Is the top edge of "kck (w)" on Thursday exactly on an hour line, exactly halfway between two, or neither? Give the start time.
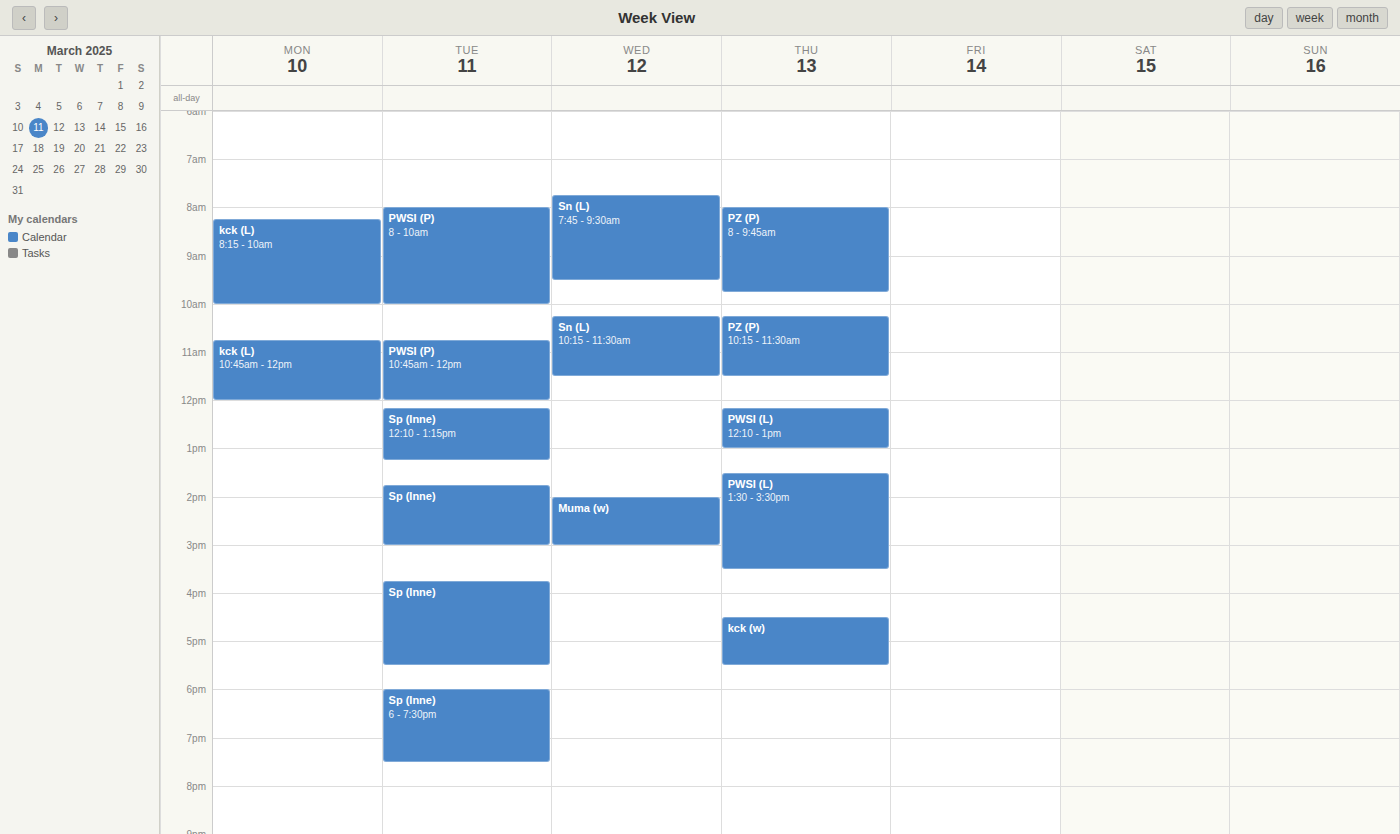
4:30 PM -- halfway between the 4 PM and 5 PM lines.